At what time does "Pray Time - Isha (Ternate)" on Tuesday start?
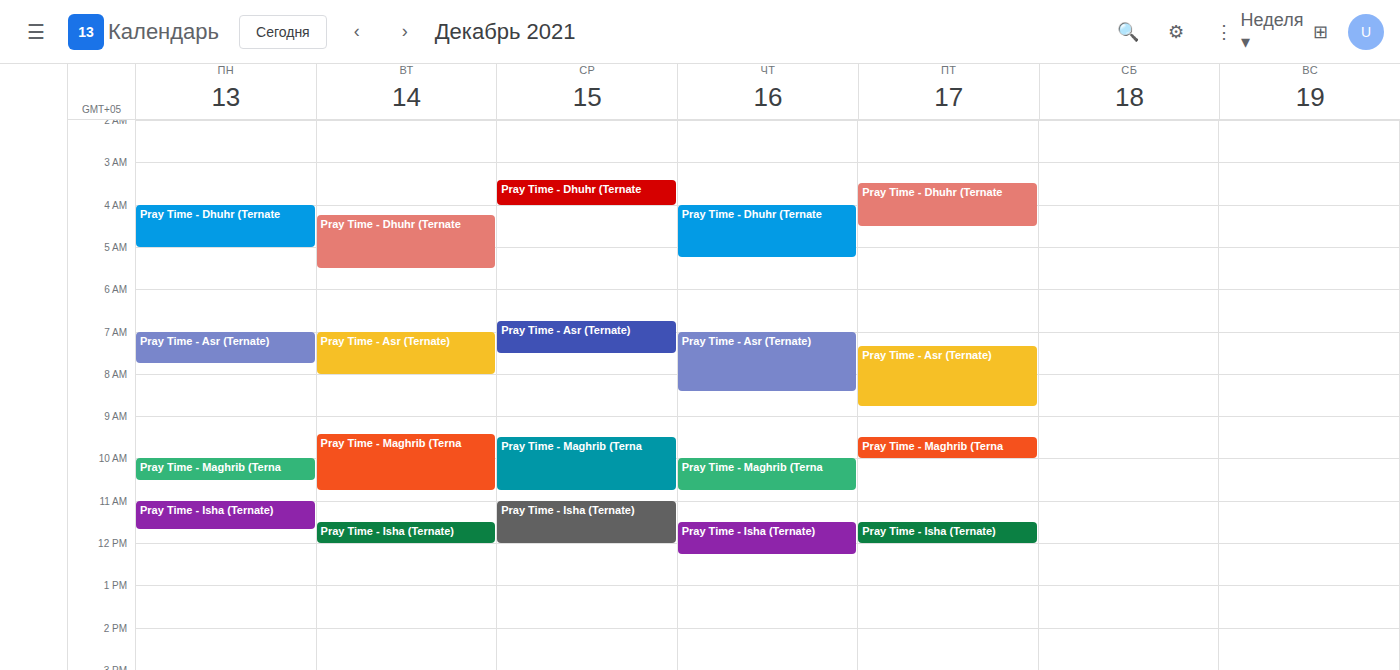
11:30 AM